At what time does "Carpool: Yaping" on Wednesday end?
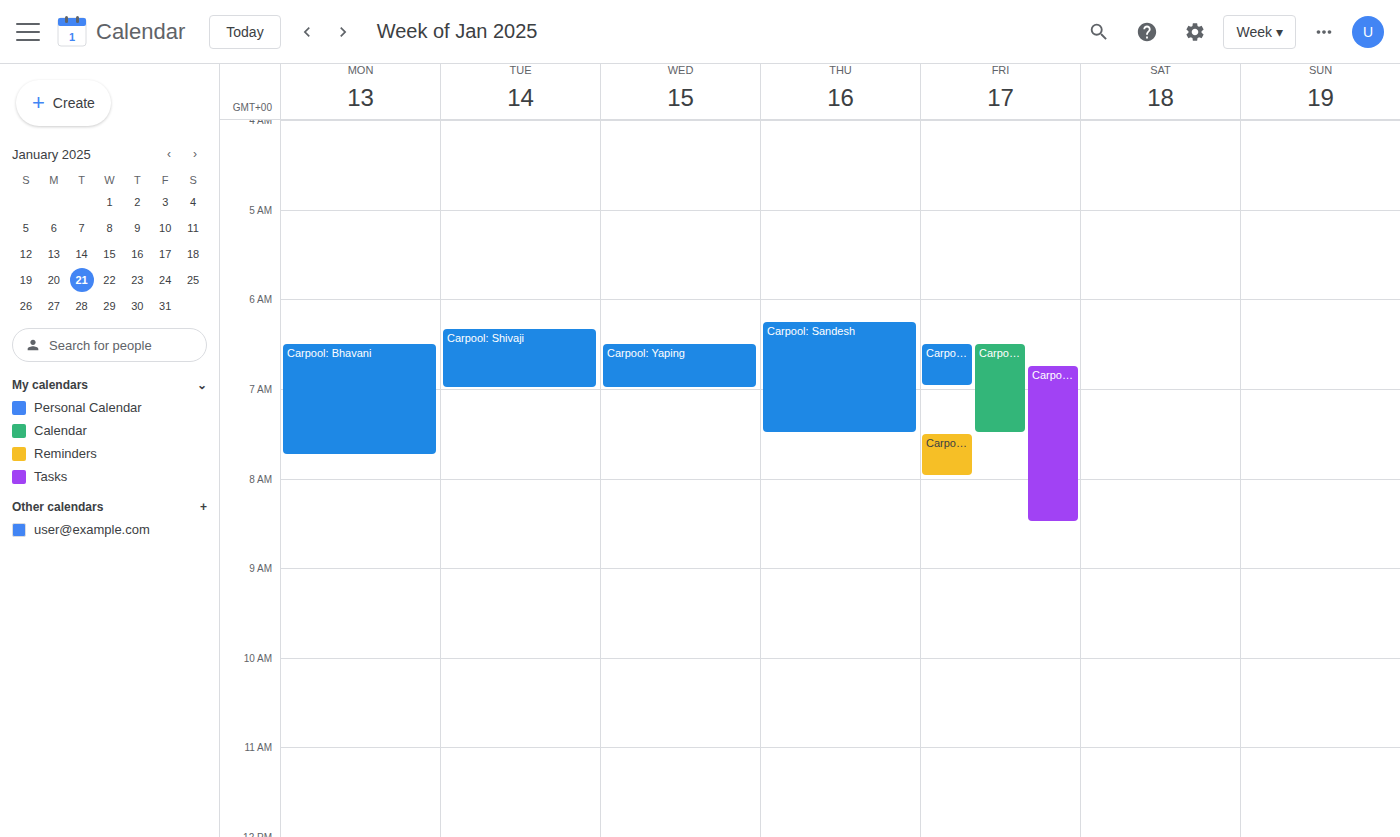
07:00